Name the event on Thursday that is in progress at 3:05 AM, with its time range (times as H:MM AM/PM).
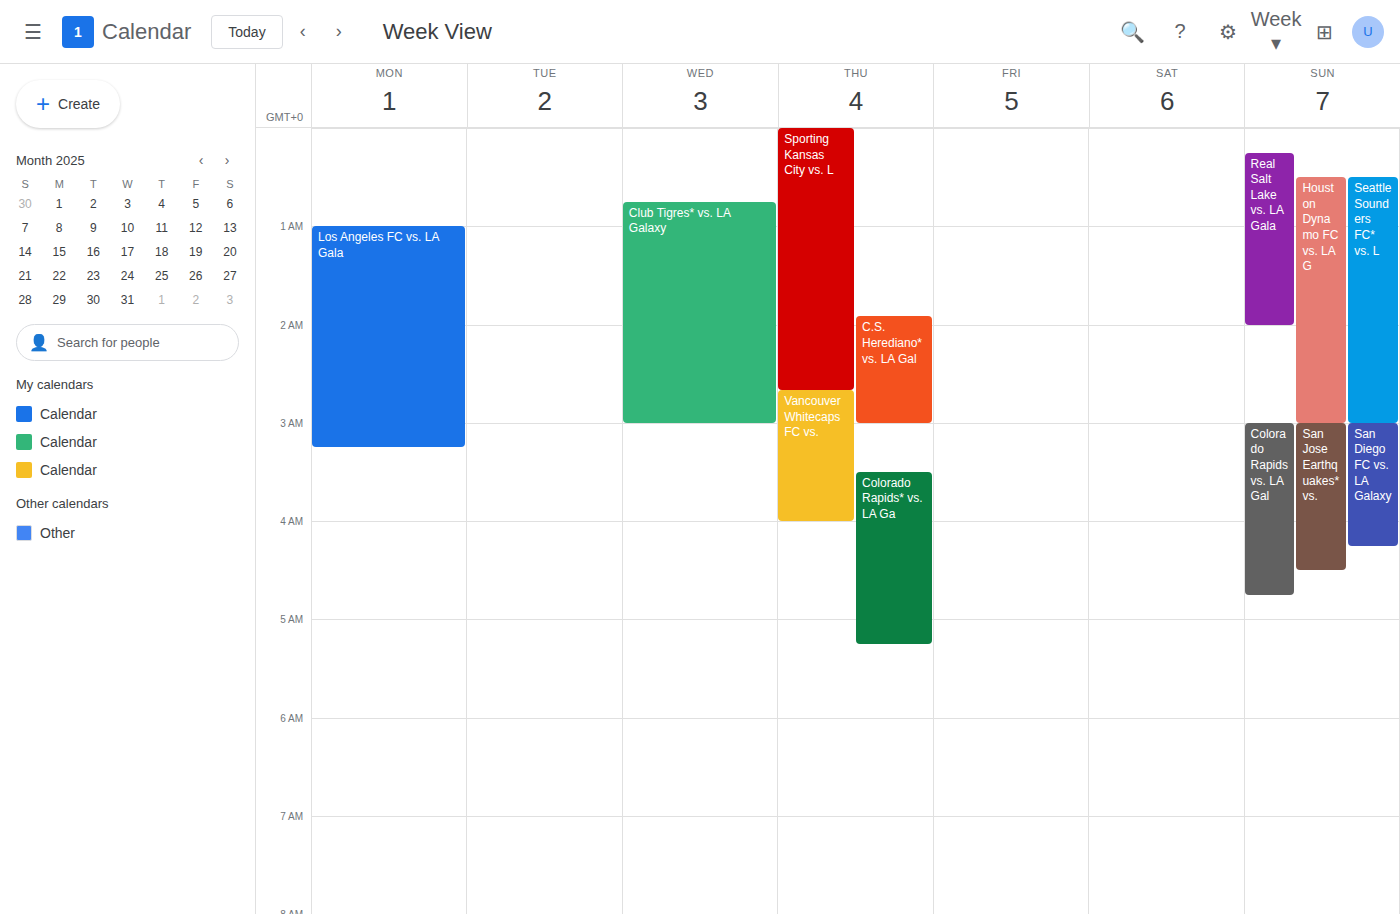
"Vancouver Whitecaps FC vs.", 2:40 AM to 4:00 AM